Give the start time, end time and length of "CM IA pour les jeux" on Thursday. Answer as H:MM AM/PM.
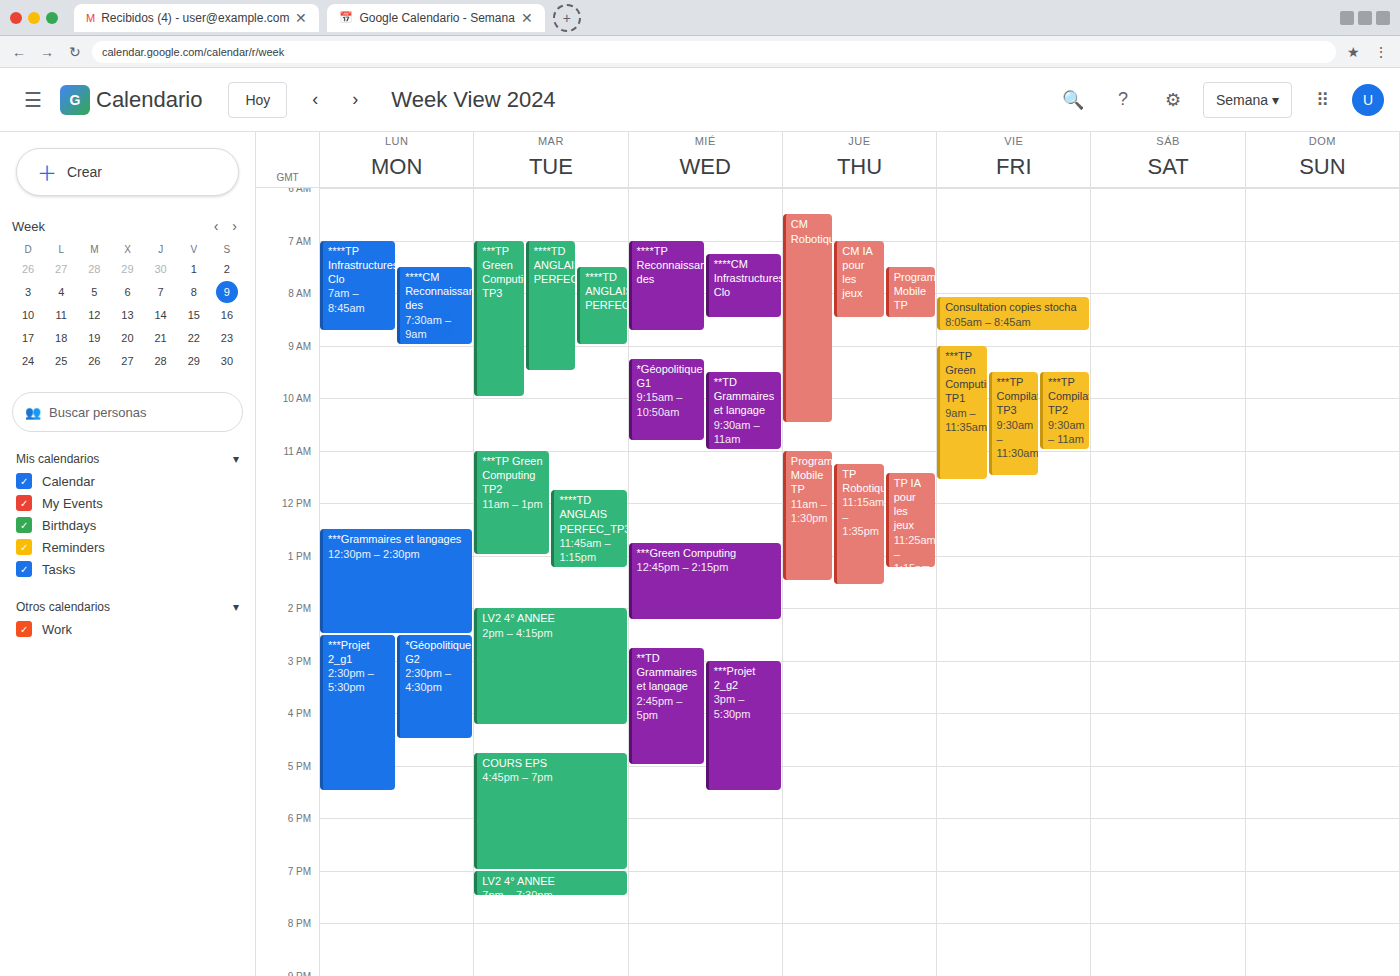
7:00 AM to 8:30 AM, 1 hour 30 minutes